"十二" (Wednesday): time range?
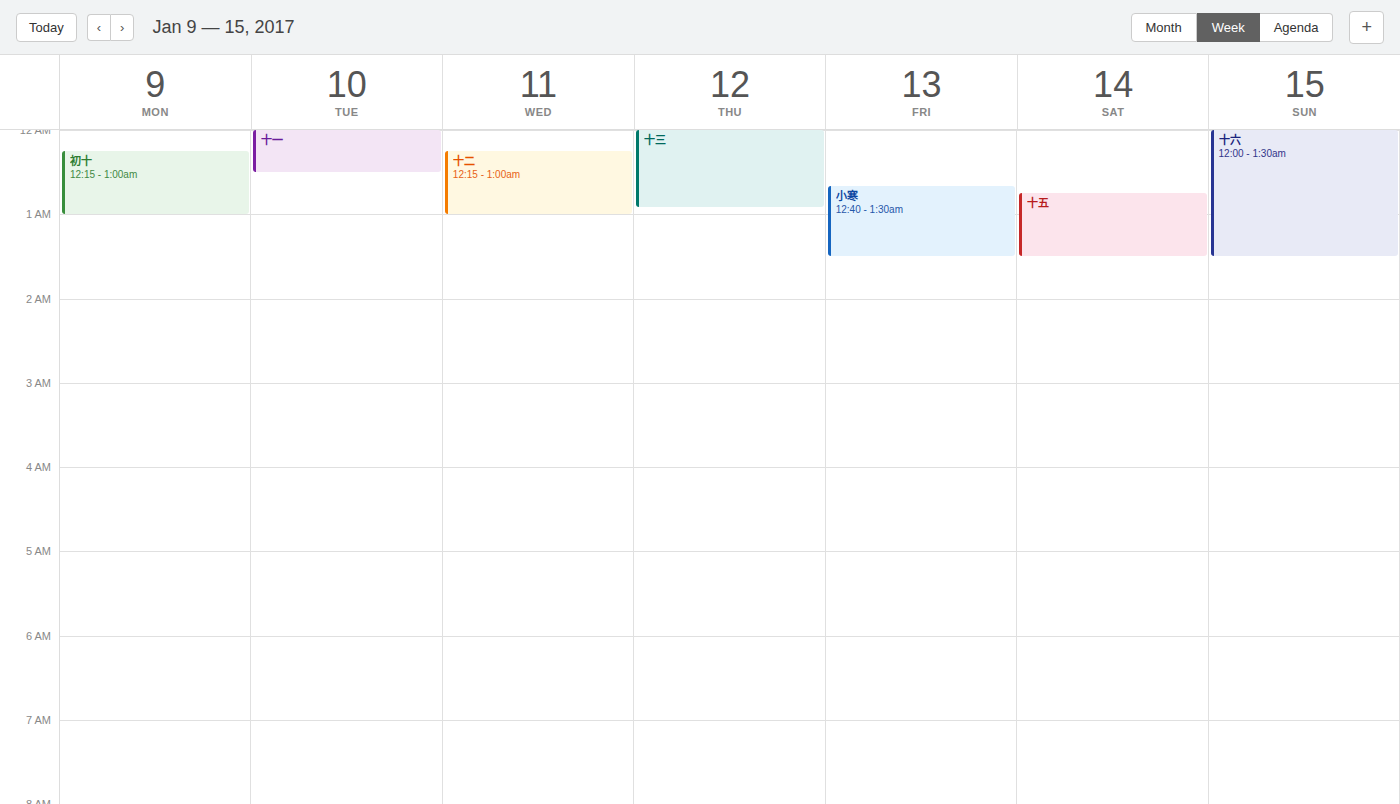
12:15 AM to 1:00 AM